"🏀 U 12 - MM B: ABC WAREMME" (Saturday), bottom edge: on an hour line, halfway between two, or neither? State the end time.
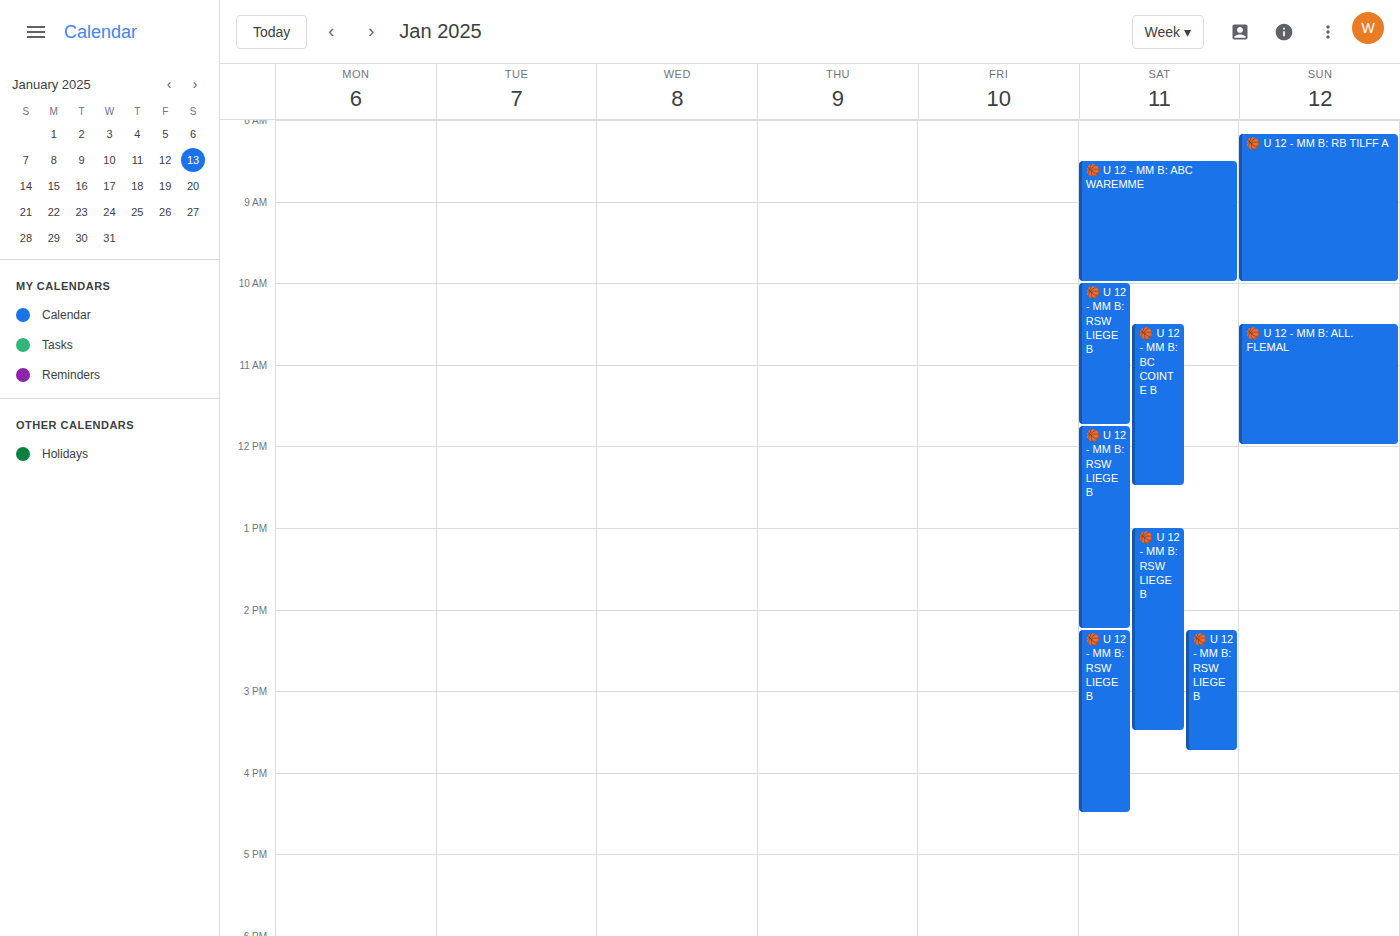
10:00 AM -- exactly on the 10 AM line.